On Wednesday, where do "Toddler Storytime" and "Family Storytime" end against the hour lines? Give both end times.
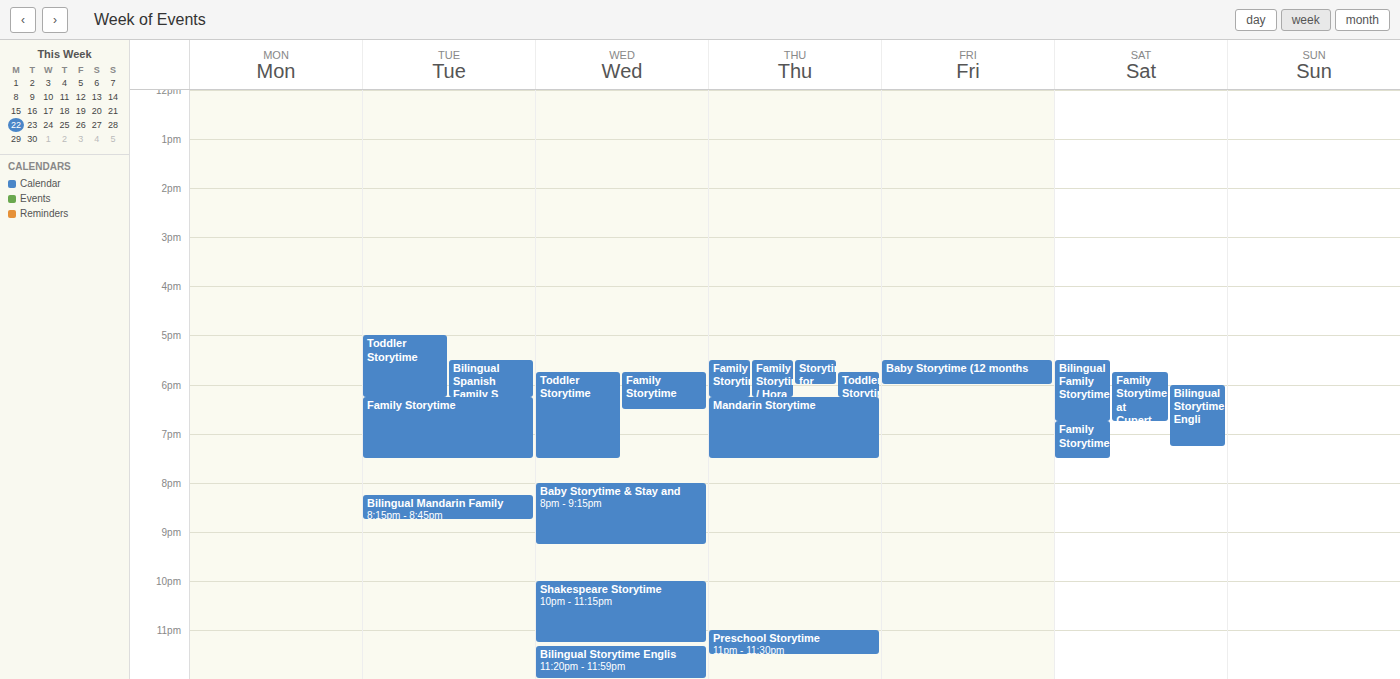
"Toddler Storytime": 7:30 PM, halfway between the 7 PM and 8 PM lines. "Family Storytime": 6:30 PM, halfway between the 6 PM and 7 PM lines.